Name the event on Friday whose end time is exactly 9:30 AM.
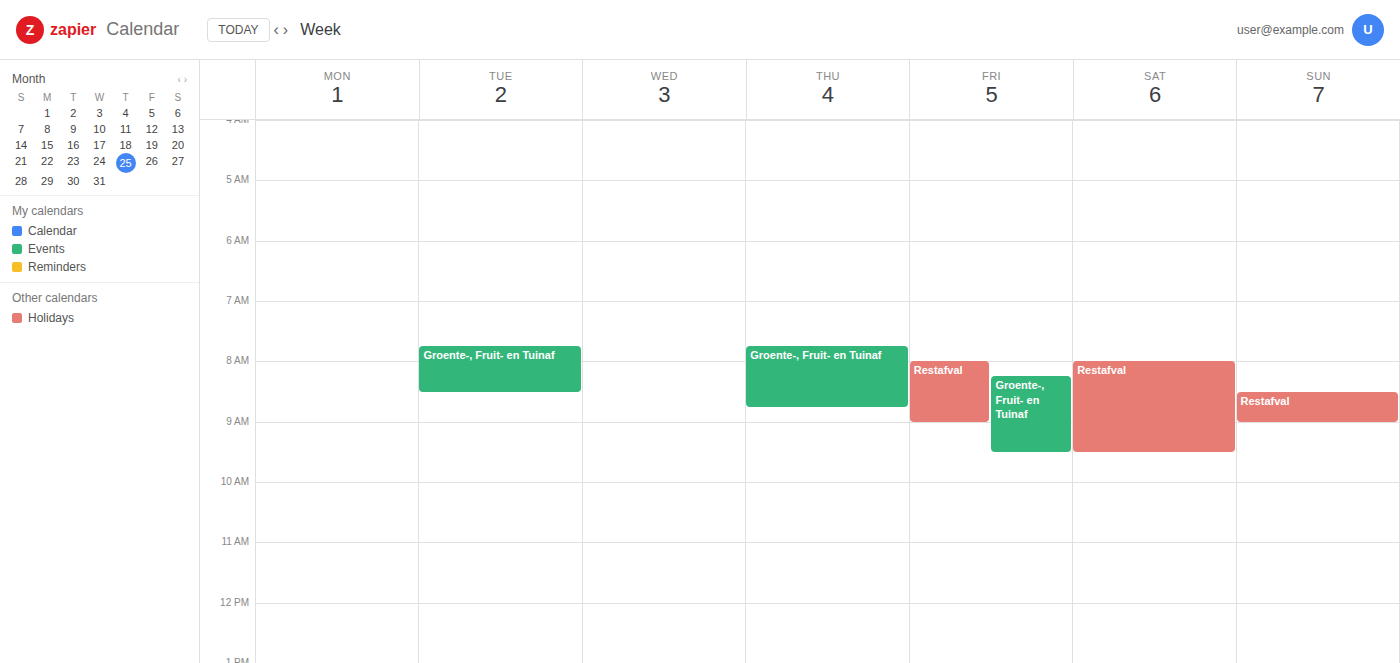
"Groente-, Fruit- en Tuinaf"